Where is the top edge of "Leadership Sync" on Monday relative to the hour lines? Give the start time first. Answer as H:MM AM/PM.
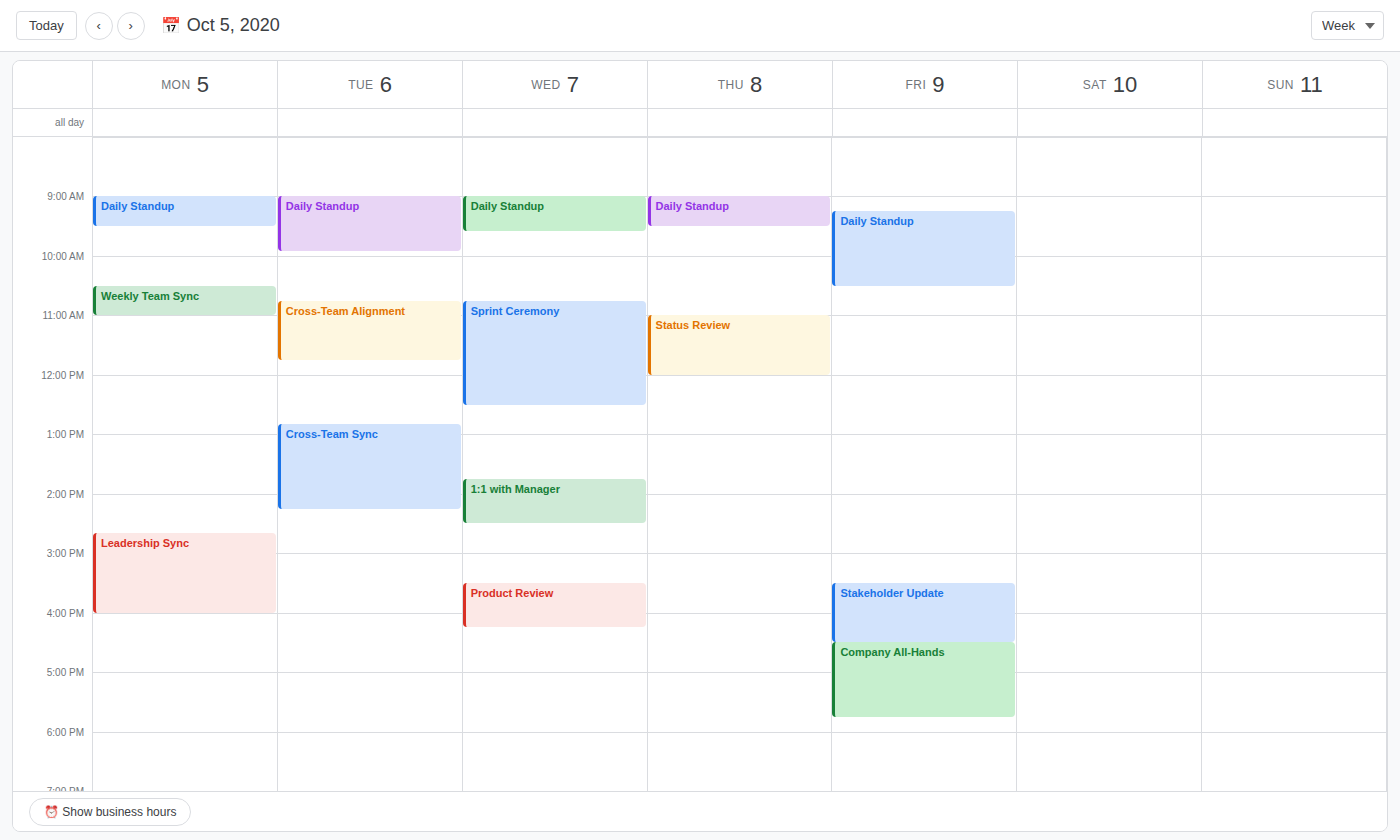
2:40 PM -- neither: 40 minutes below the 2 PM line and 20 minutes above the 3 PM line.